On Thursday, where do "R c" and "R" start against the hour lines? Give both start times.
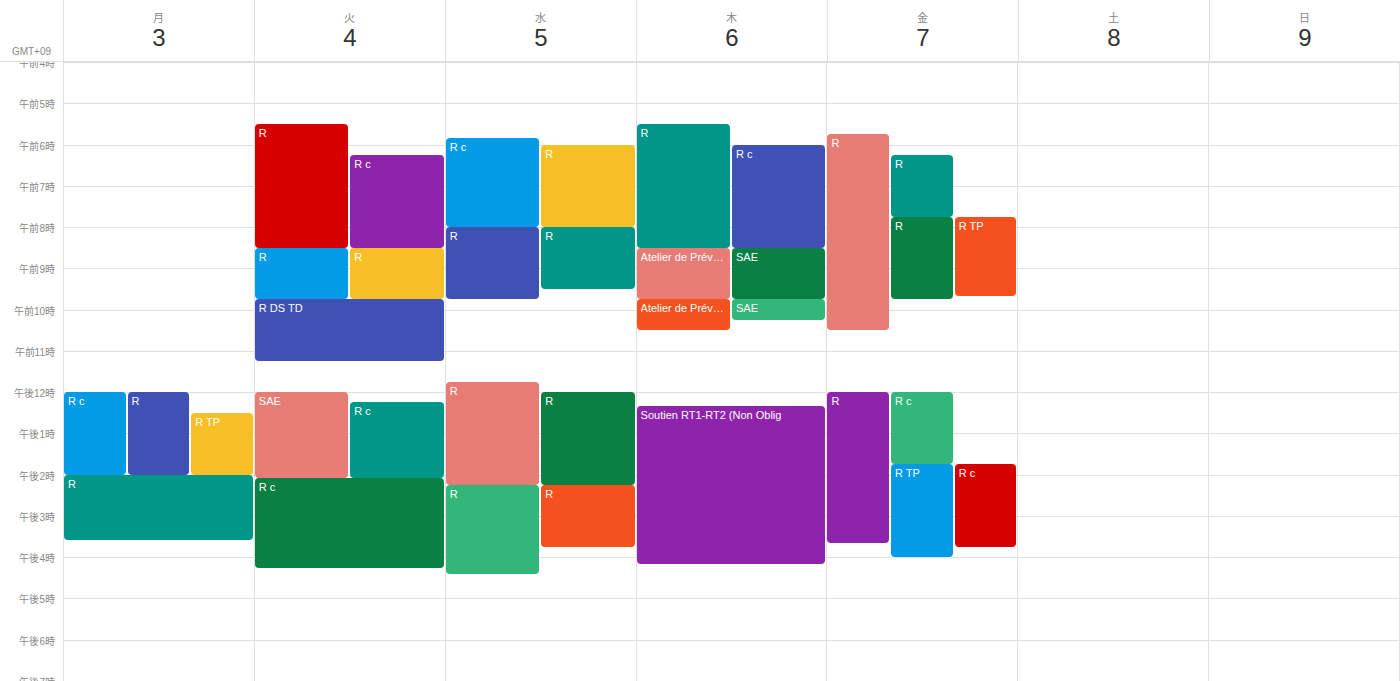
"R c": 6:00 AM, exactly on the 6 AM line. "R": 5:30 AM, halfway between the 5 AM and 6 AM lines.